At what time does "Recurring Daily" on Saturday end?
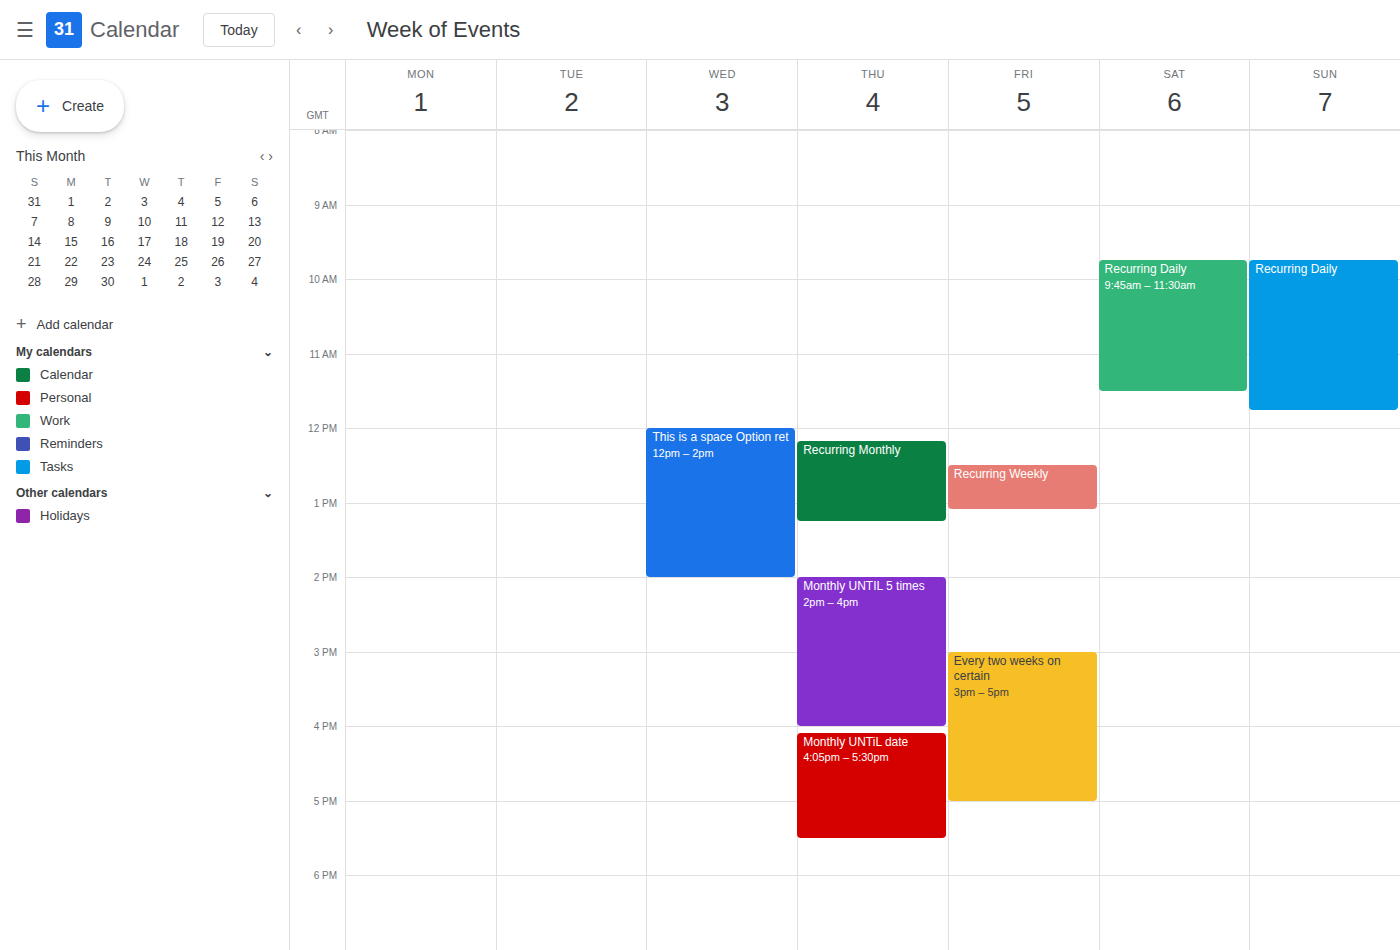
11:30 AM